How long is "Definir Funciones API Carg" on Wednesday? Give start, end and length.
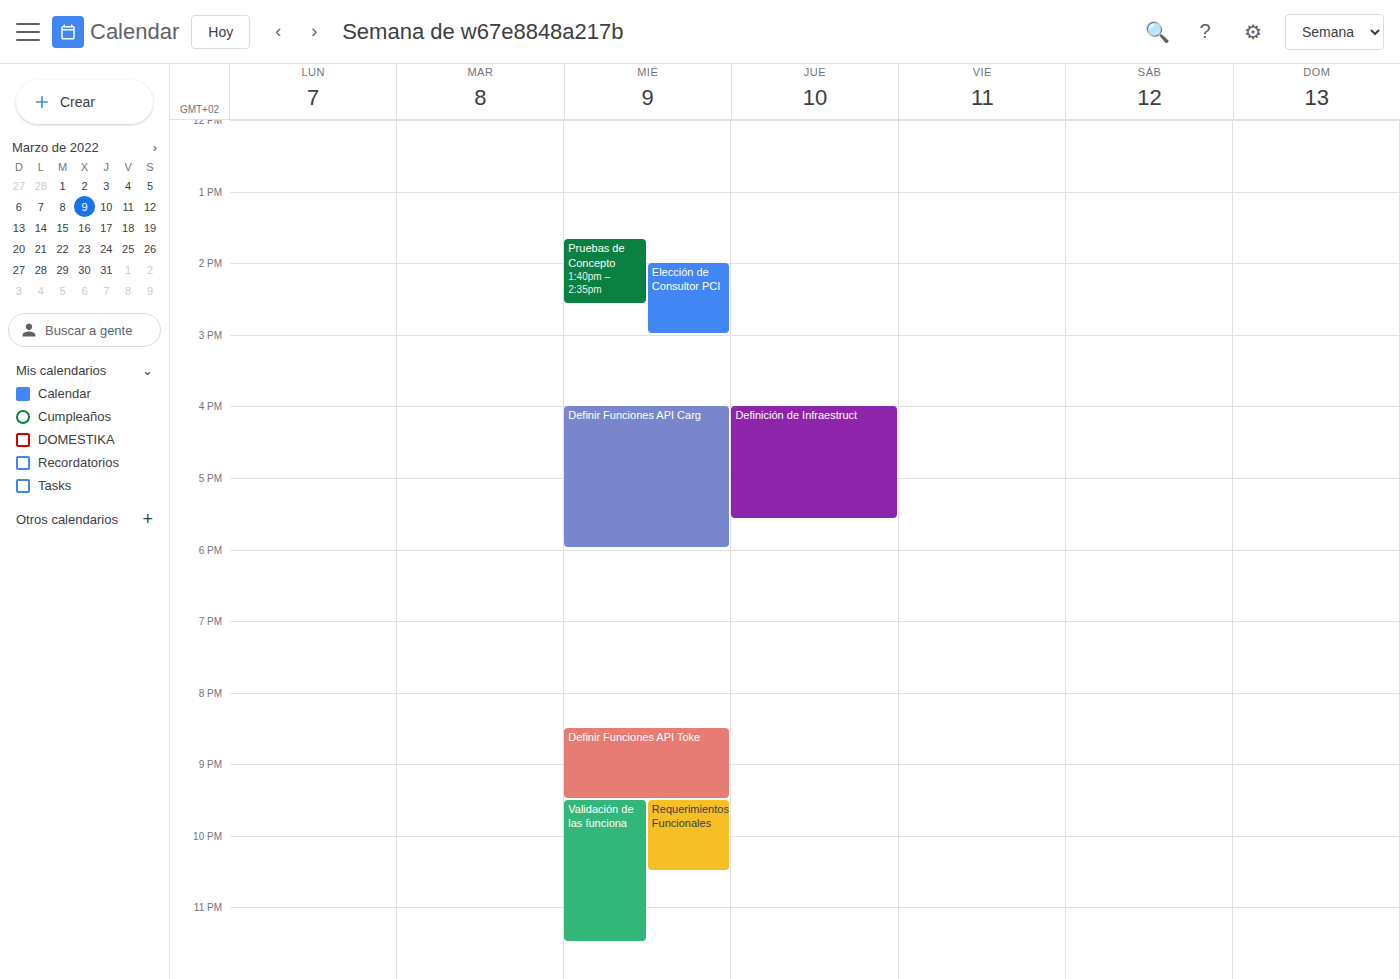
16:00 to 18:00, 2 hours